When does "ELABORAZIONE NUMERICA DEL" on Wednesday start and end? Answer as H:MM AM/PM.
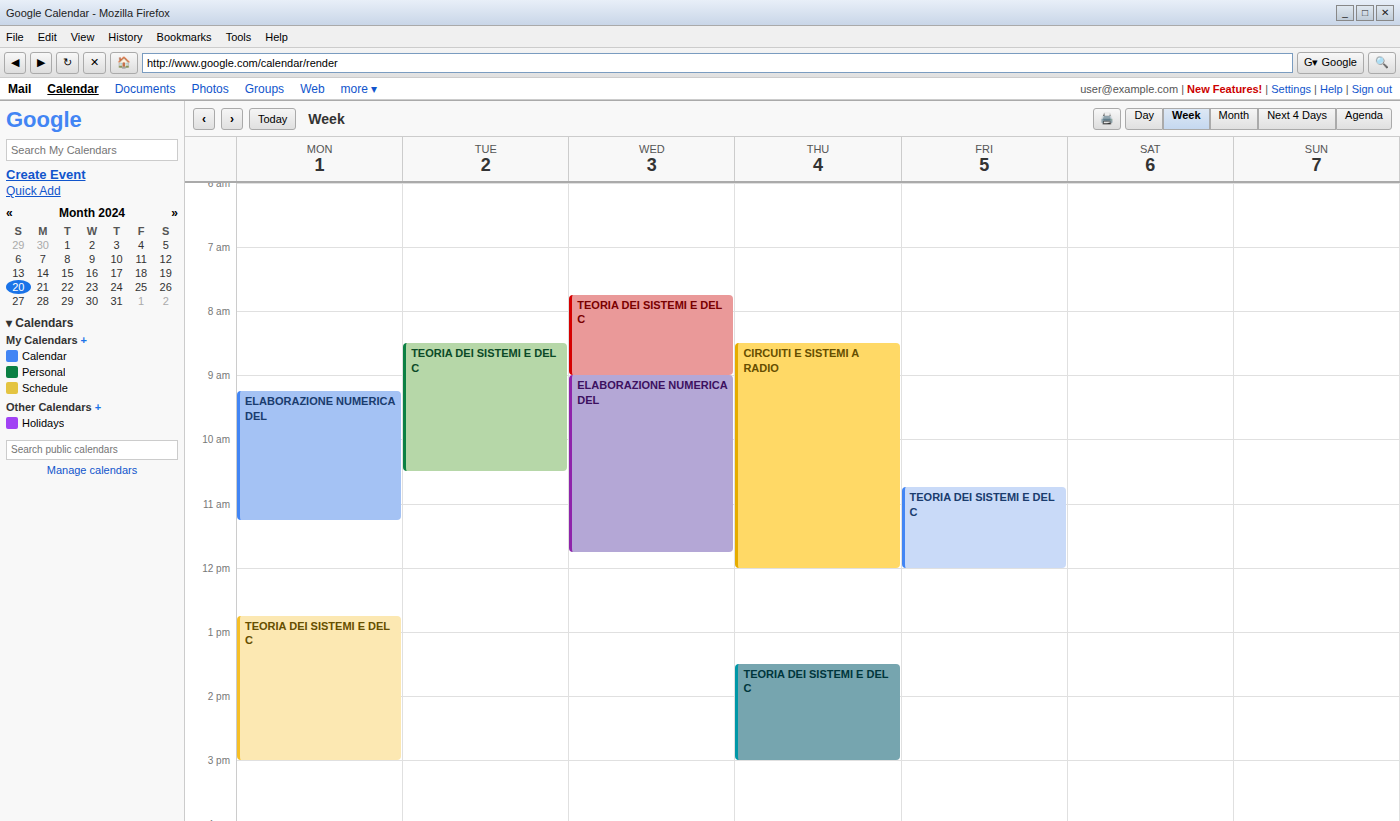
9:00 AM to 11:45 AM